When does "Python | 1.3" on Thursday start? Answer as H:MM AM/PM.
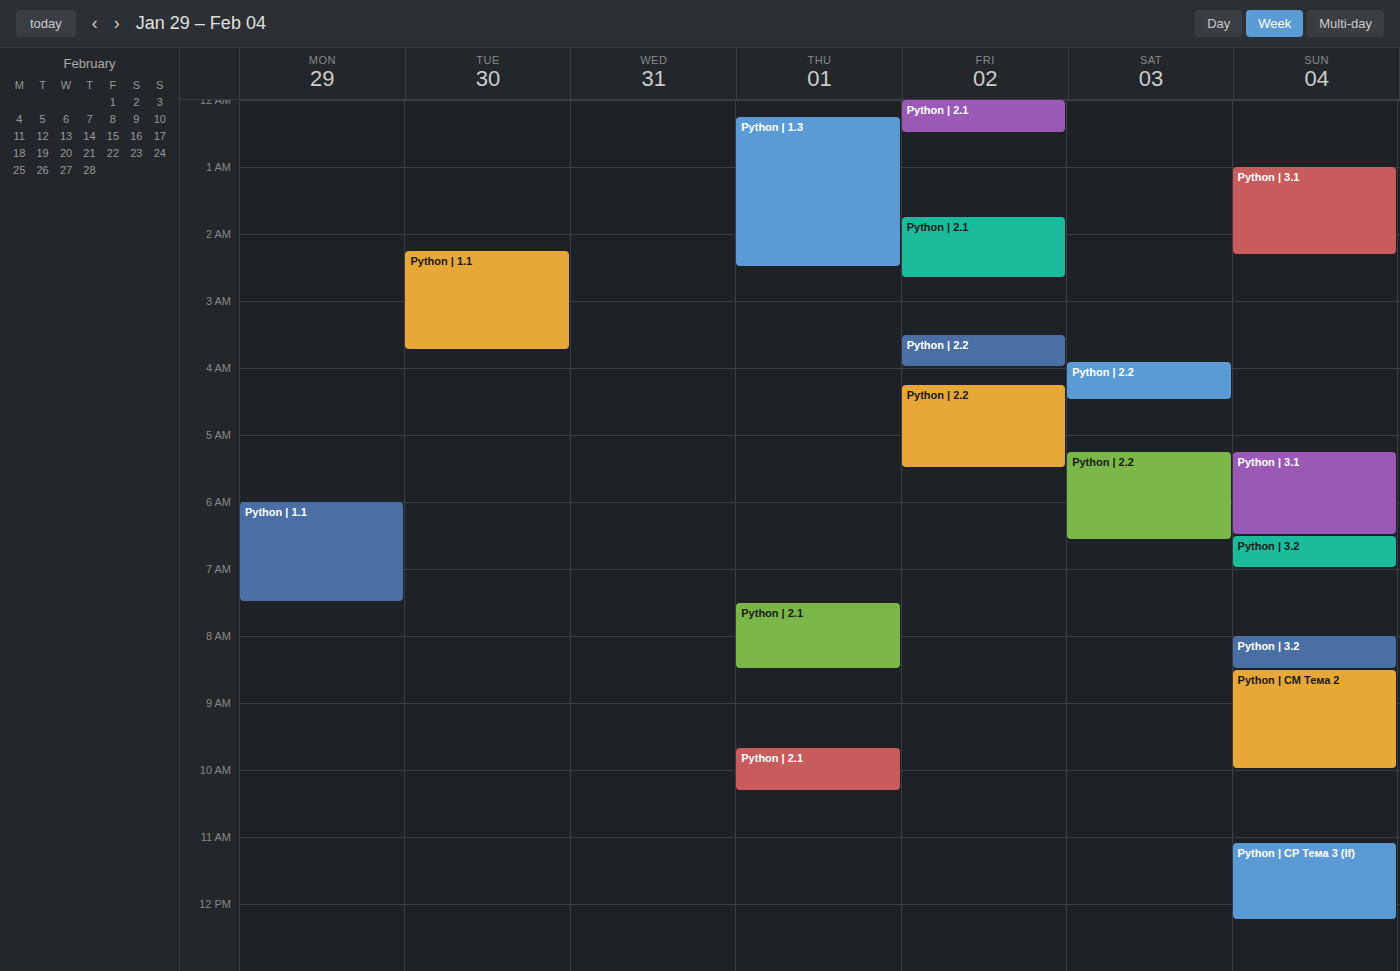
12:15 AM